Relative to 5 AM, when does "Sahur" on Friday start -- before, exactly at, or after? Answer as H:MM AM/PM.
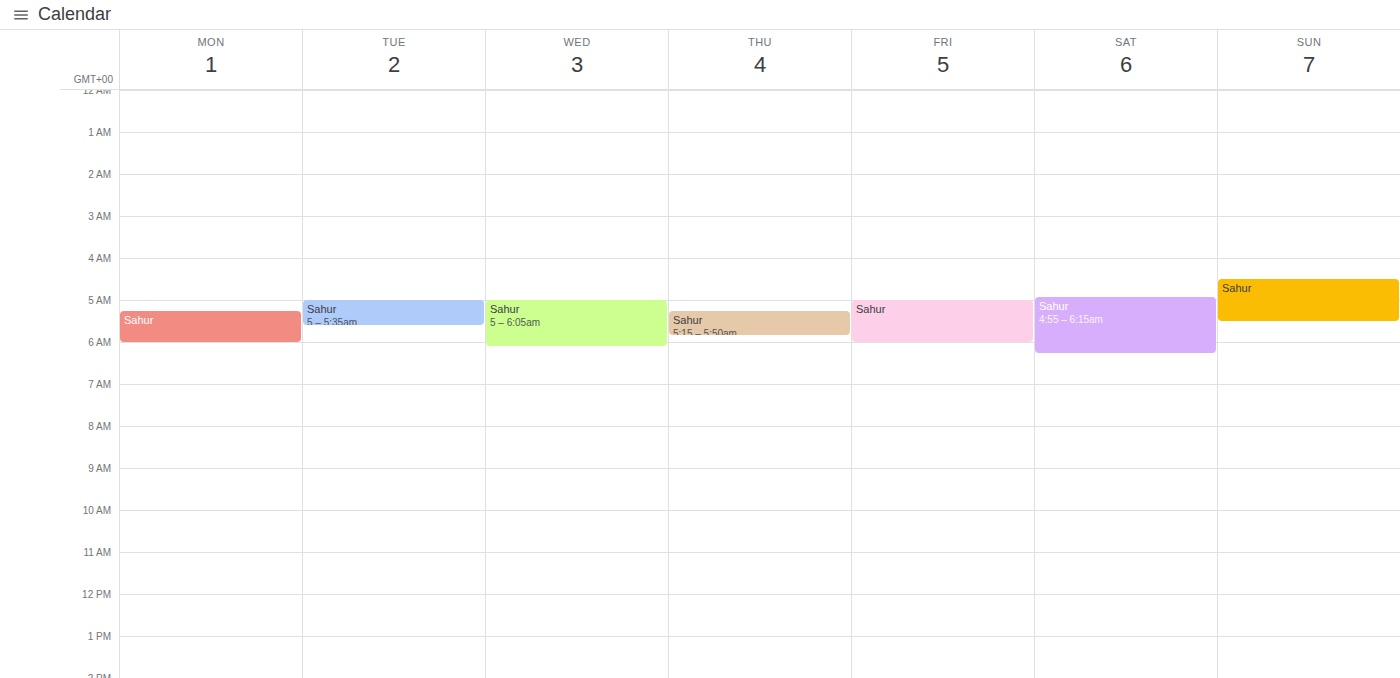
5:00 AM -- exactly at 5 AM, on the 5 AM line.